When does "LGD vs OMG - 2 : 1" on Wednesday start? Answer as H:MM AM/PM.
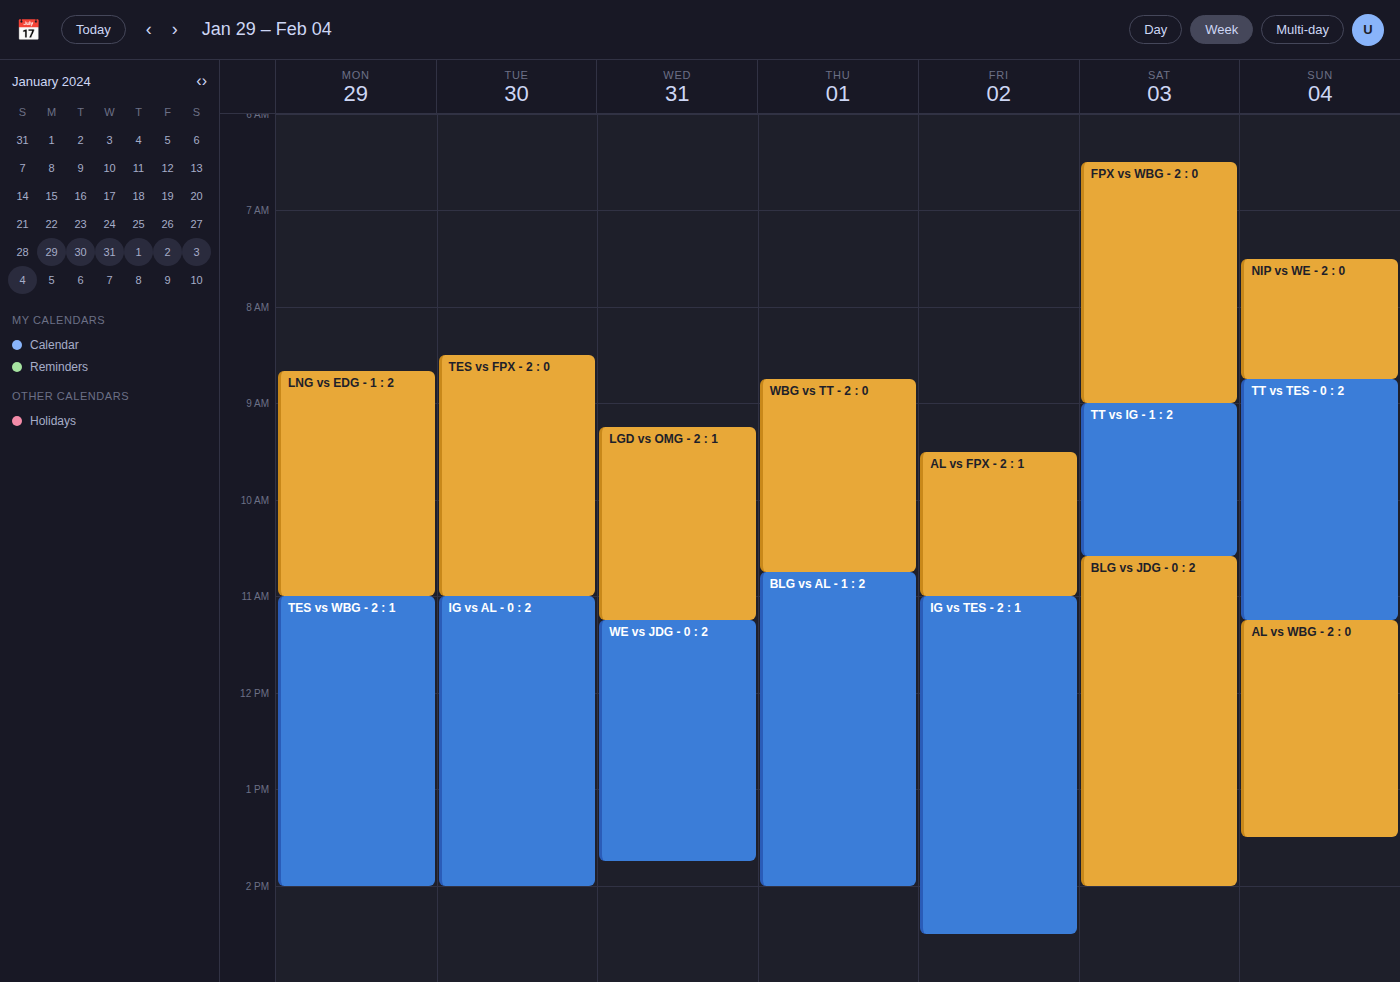
9:15 AM